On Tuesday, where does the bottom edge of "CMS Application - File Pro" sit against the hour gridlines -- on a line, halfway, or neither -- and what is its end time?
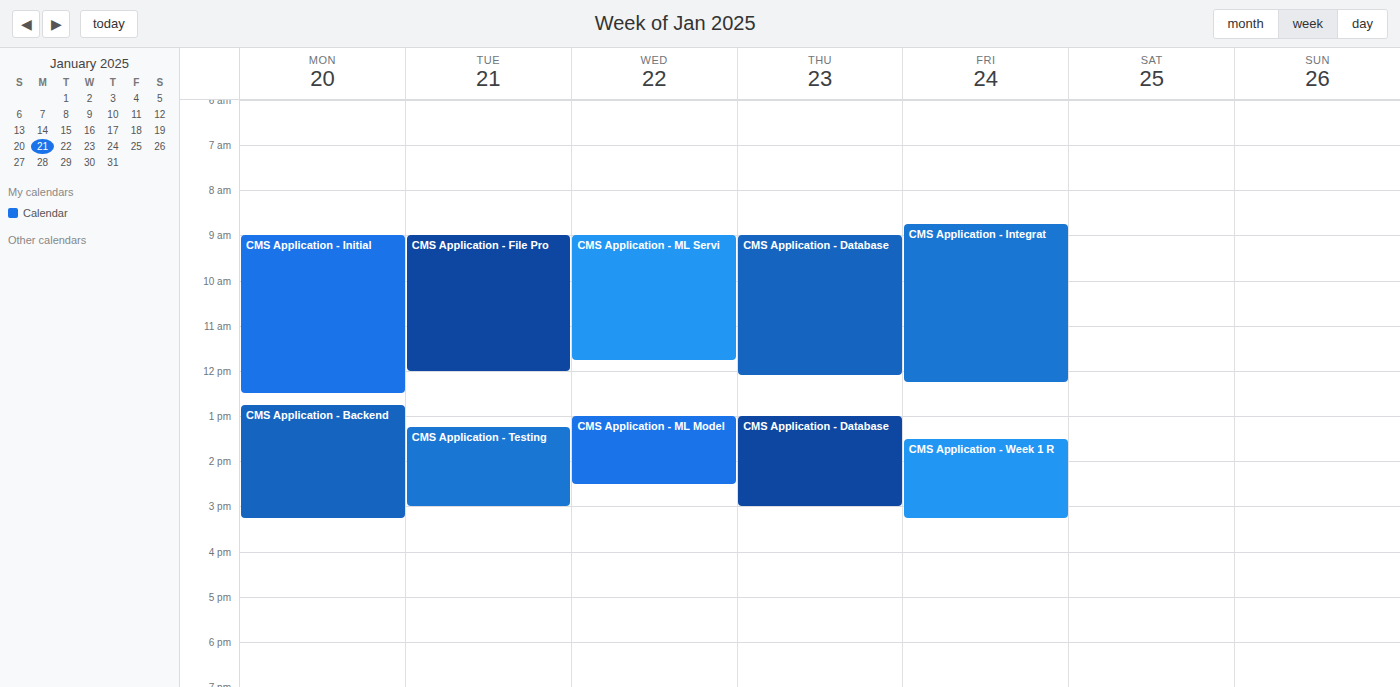
12:00 PM -- exactly on the 12 PM line.